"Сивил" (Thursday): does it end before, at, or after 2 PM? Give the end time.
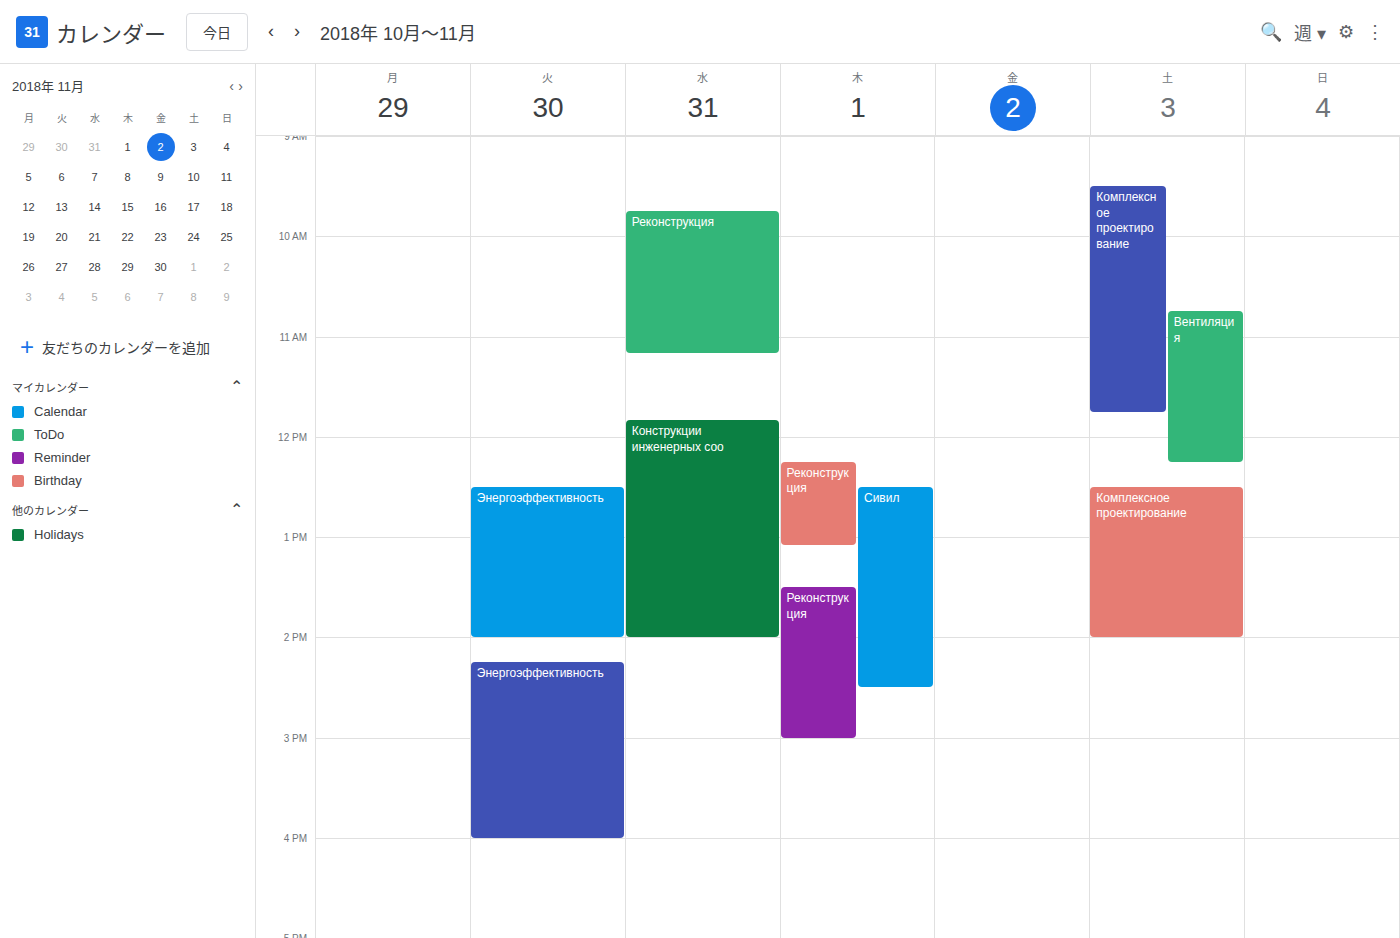
2:30 PM -- after 2 PM, 30 minutes below the 2 PM line.